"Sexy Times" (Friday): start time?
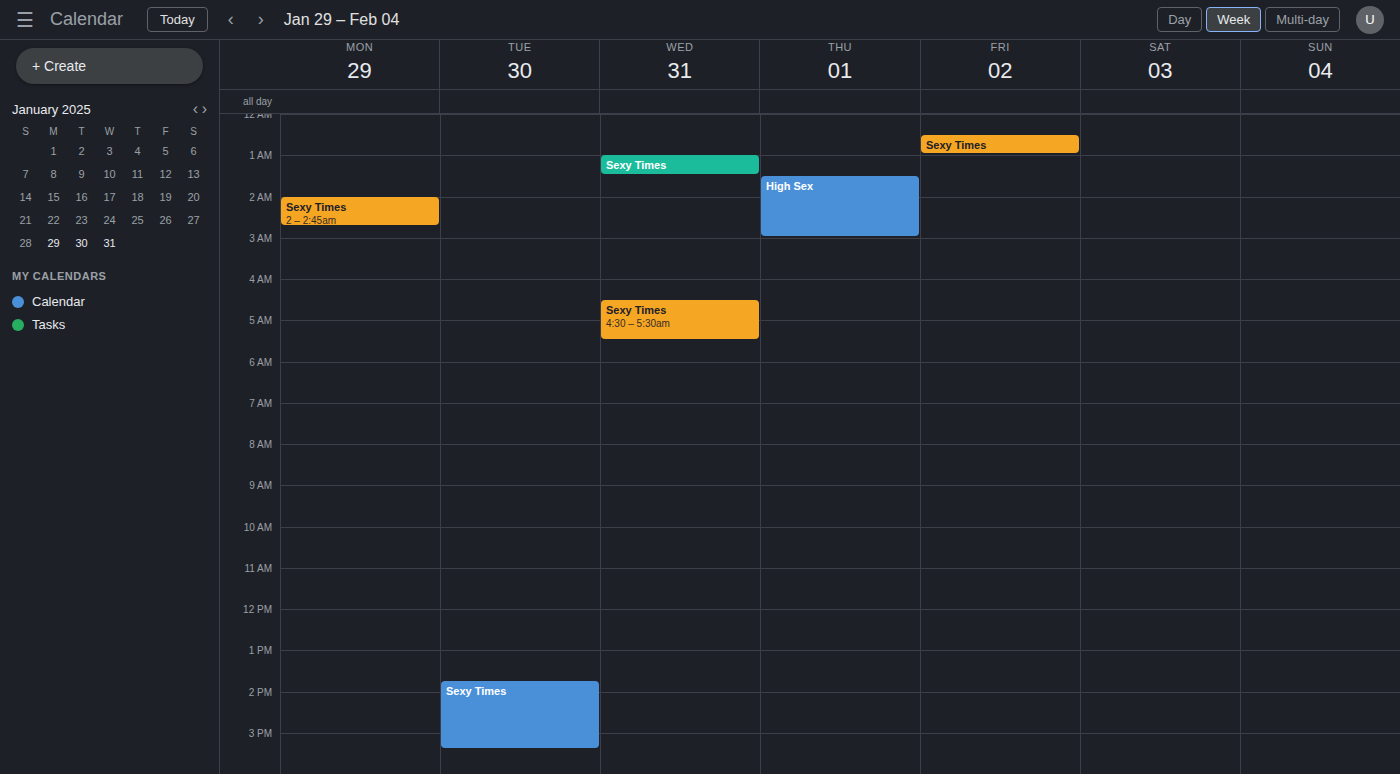
12:30 AM